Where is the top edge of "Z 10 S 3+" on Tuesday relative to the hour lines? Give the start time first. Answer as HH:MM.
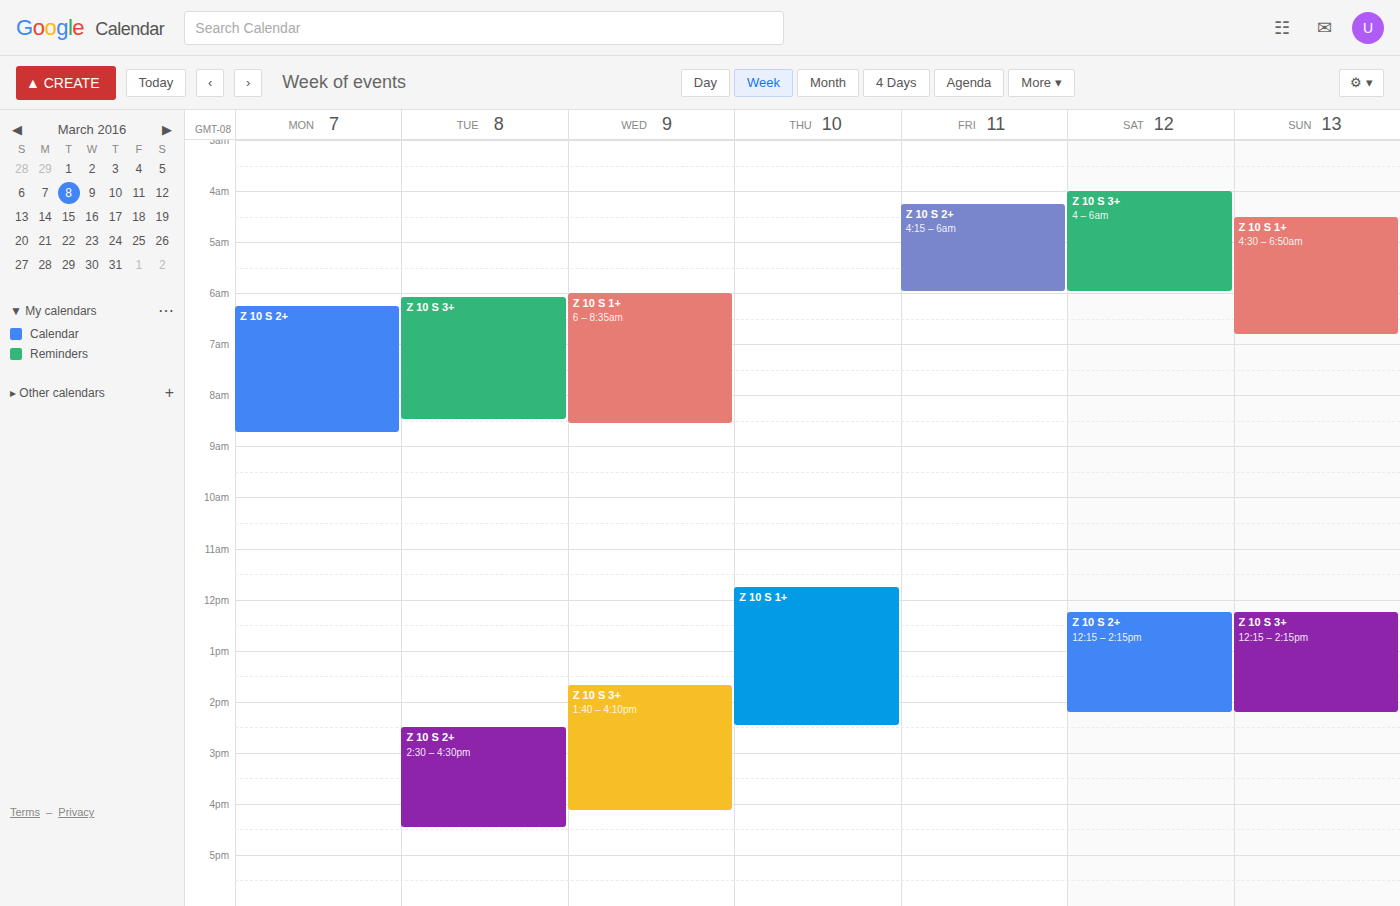
06:05 -- neither: 5 minutes below the 06:00 line and 55 minutes above the 07:00 line.